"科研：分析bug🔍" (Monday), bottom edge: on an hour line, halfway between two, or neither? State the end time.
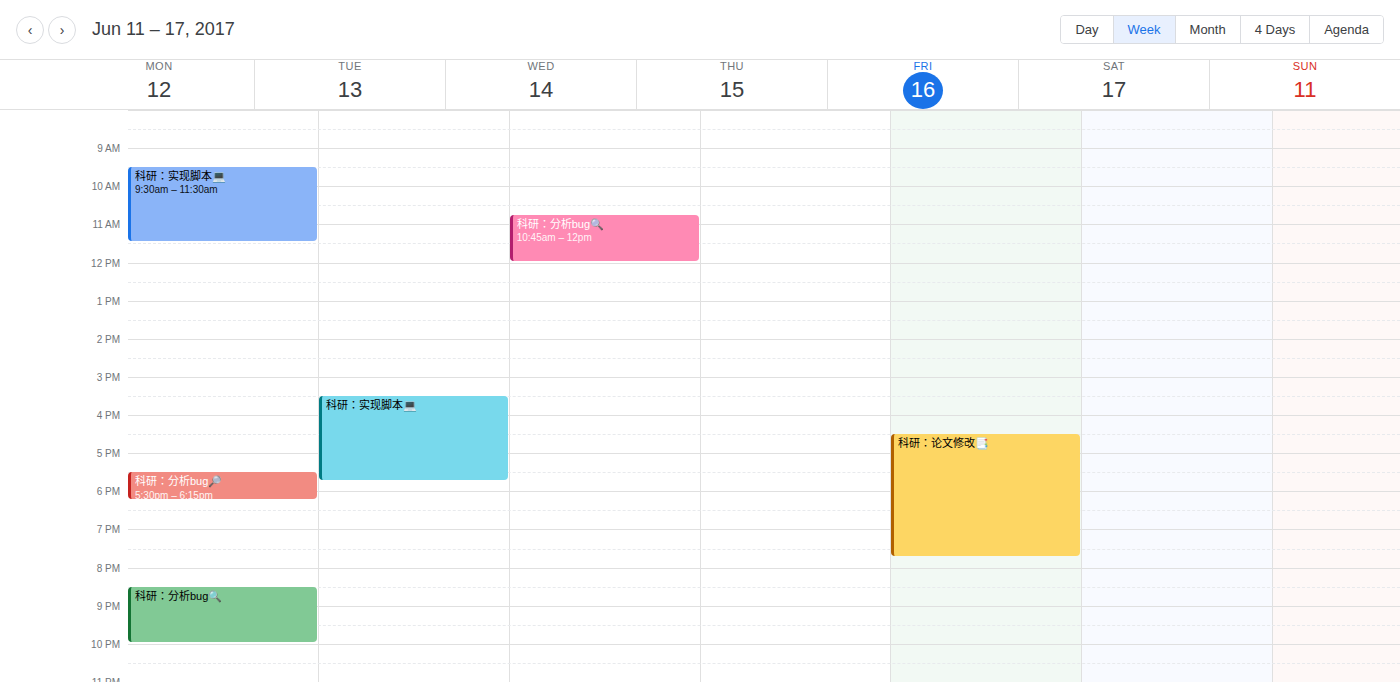
10:00 PM -- exactly on the 10 PM line.